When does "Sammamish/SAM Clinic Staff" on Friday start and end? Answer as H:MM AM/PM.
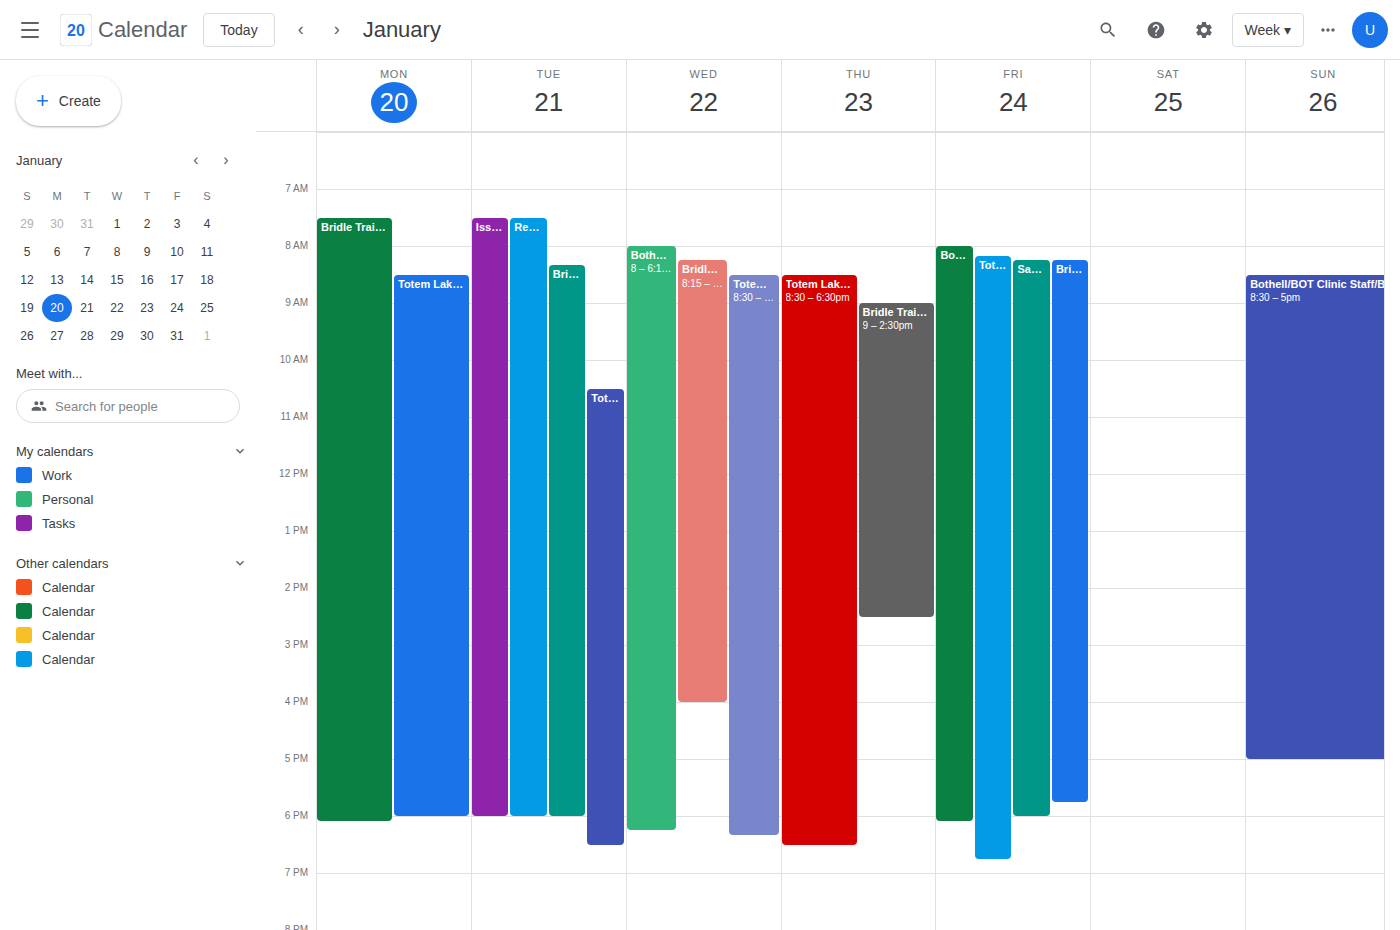
8:15 AM to 6:00 PM